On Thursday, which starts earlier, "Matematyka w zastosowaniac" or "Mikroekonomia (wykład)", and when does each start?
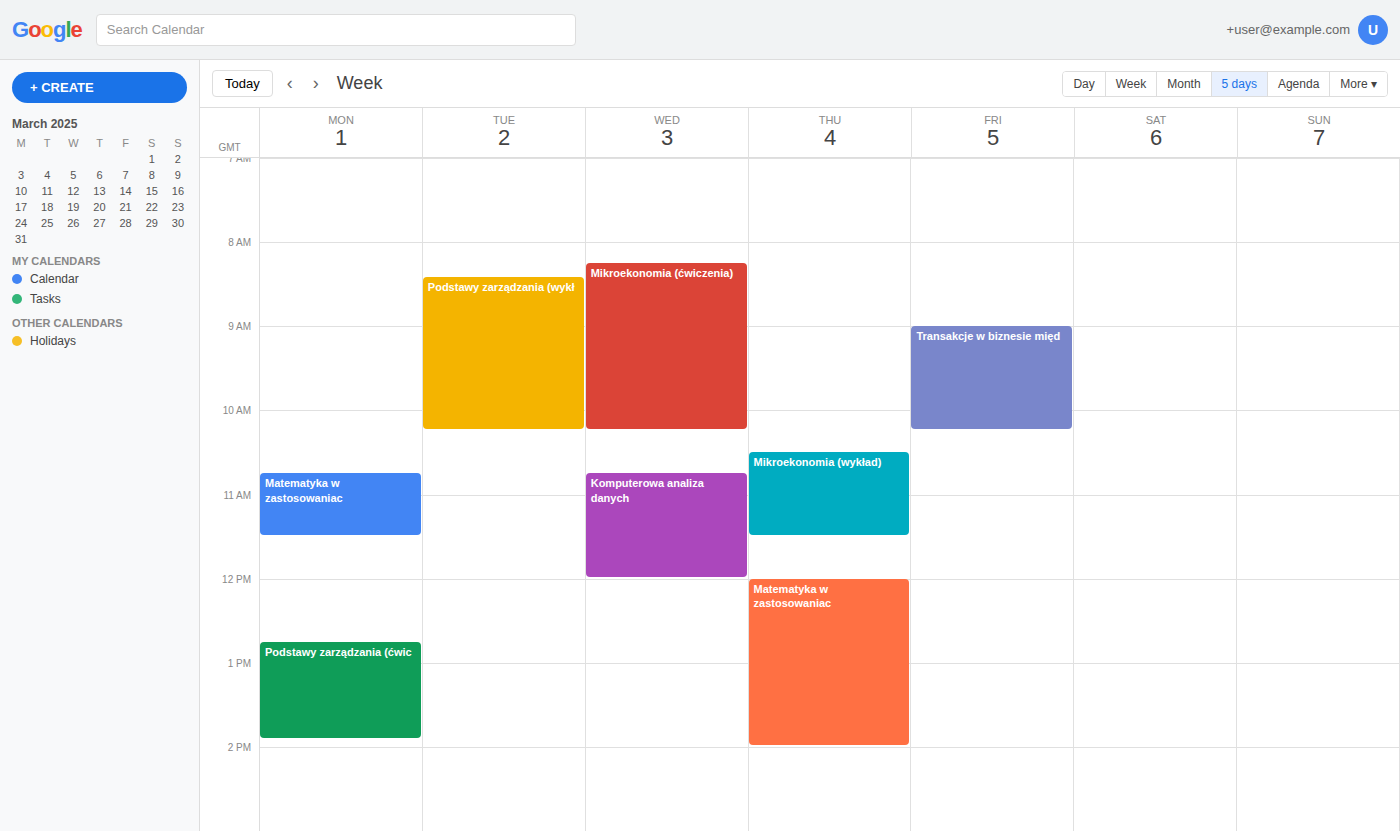
"Mikroekonomia (wykład)" 10:30 AM; "Matematyka w zastosowaniac" 12:00 PM.